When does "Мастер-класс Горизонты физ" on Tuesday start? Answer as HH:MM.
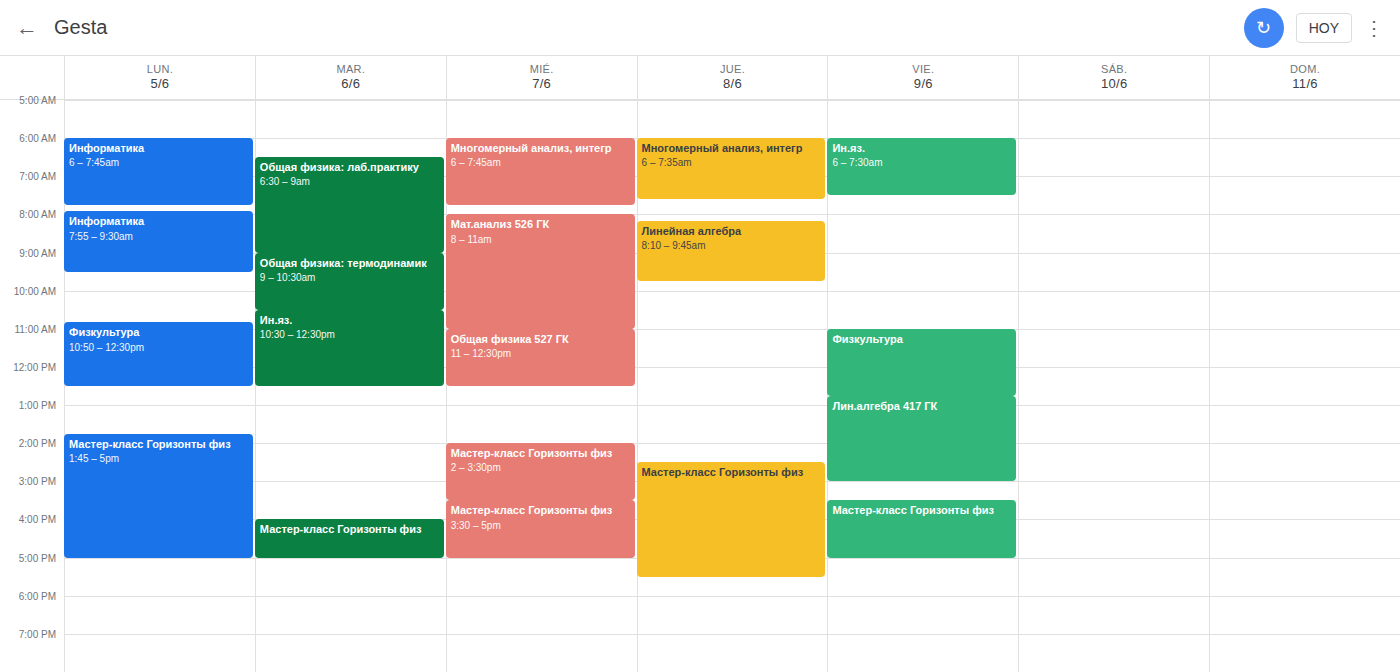
16:00